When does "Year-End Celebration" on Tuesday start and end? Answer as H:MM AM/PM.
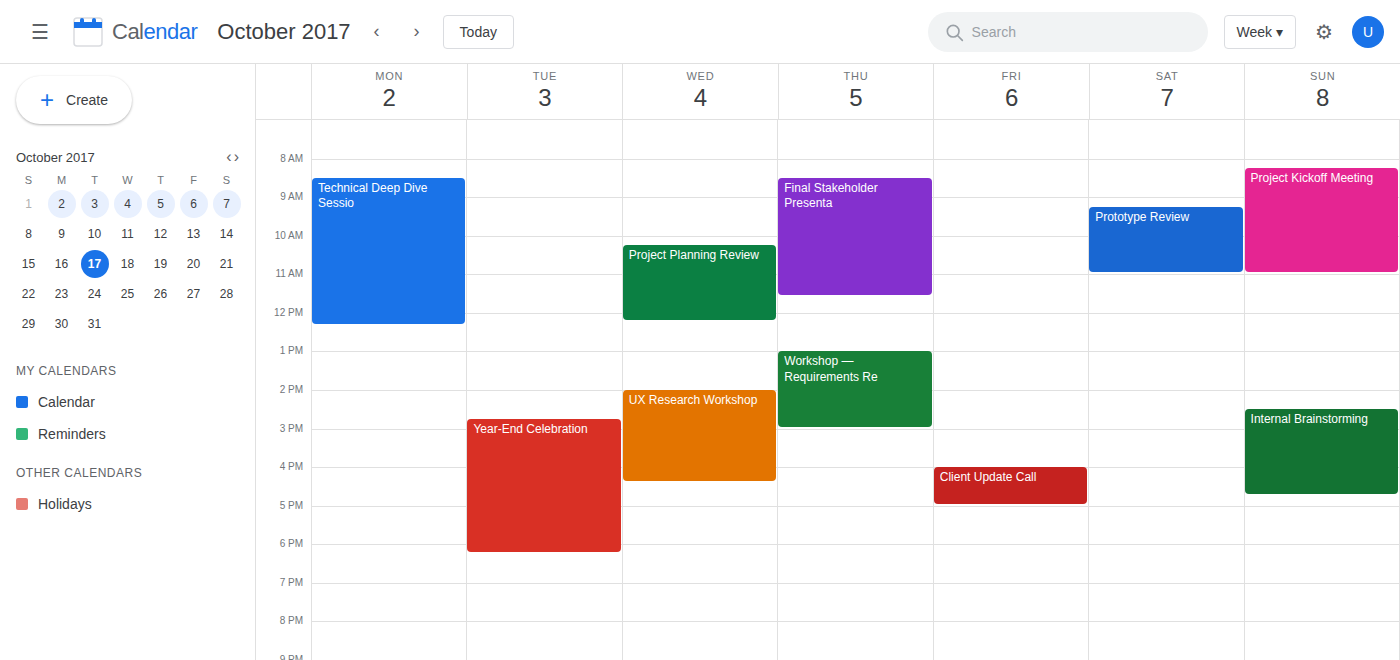
2:45 PM to 6:15 PM